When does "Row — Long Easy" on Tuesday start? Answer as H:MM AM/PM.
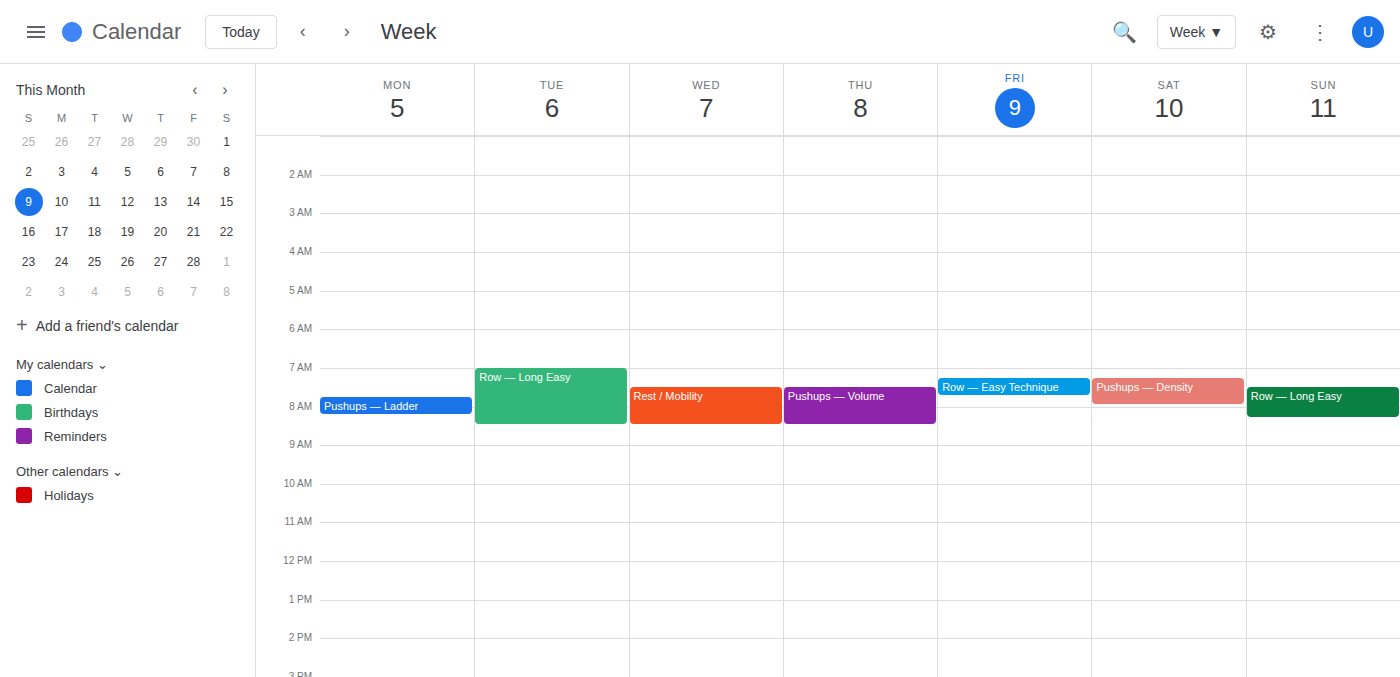
7:00 AM